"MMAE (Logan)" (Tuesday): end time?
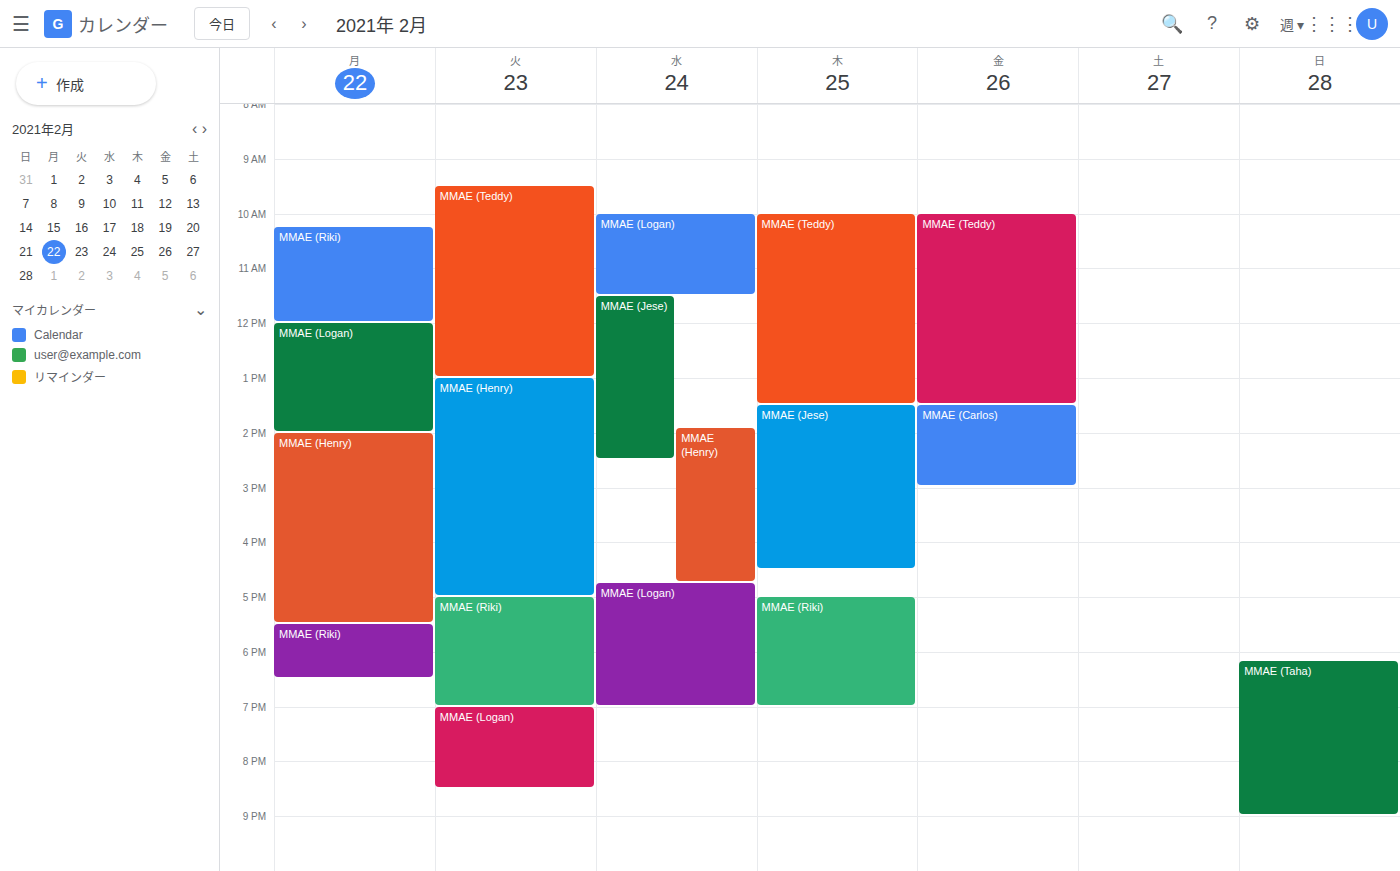
8:30 PM